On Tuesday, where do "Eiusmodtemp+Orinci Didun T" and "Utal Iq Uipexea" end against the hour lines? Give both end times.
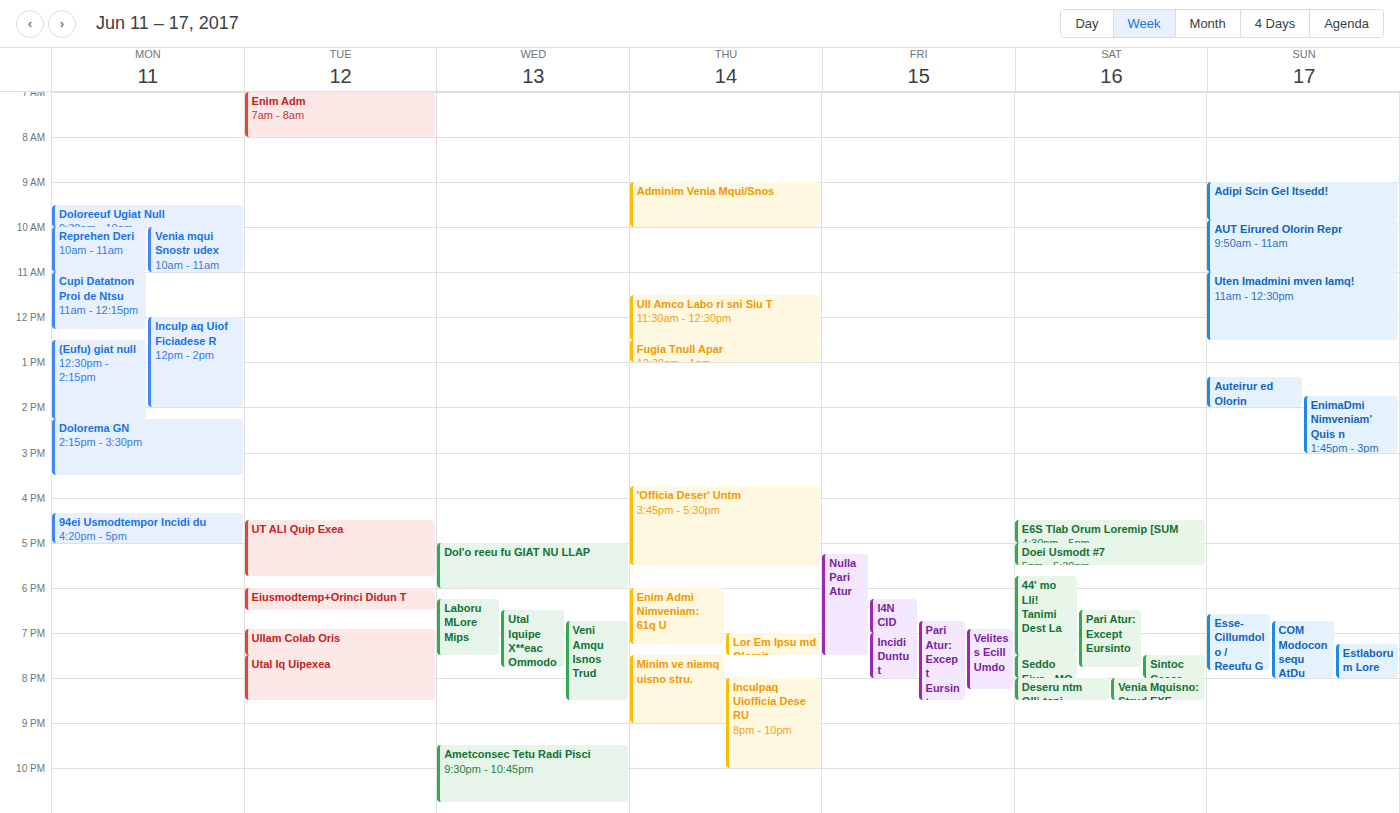
"Eiusmodtemp+Orinci Didun T": 6:30 PM, halfway between the 6 PM and 7 PM lines. "Utal Iq Uipexea": 8:30 PM, halfway between the 8 PM and 9 PM lines.